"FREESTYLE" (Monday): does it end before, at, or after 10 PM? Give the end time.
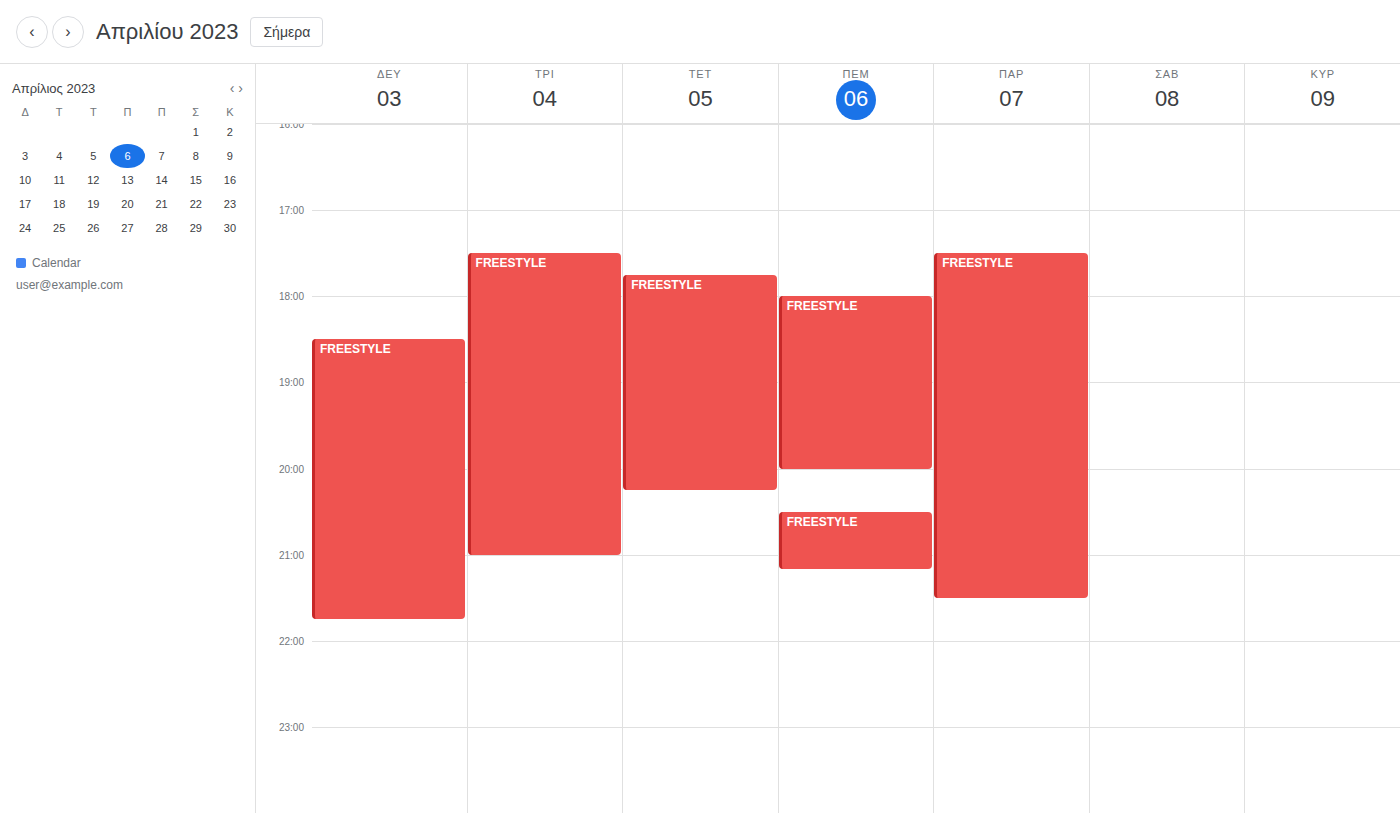
9:45 PM -- before 10 PM, 15 minutes above the 10 PM line.